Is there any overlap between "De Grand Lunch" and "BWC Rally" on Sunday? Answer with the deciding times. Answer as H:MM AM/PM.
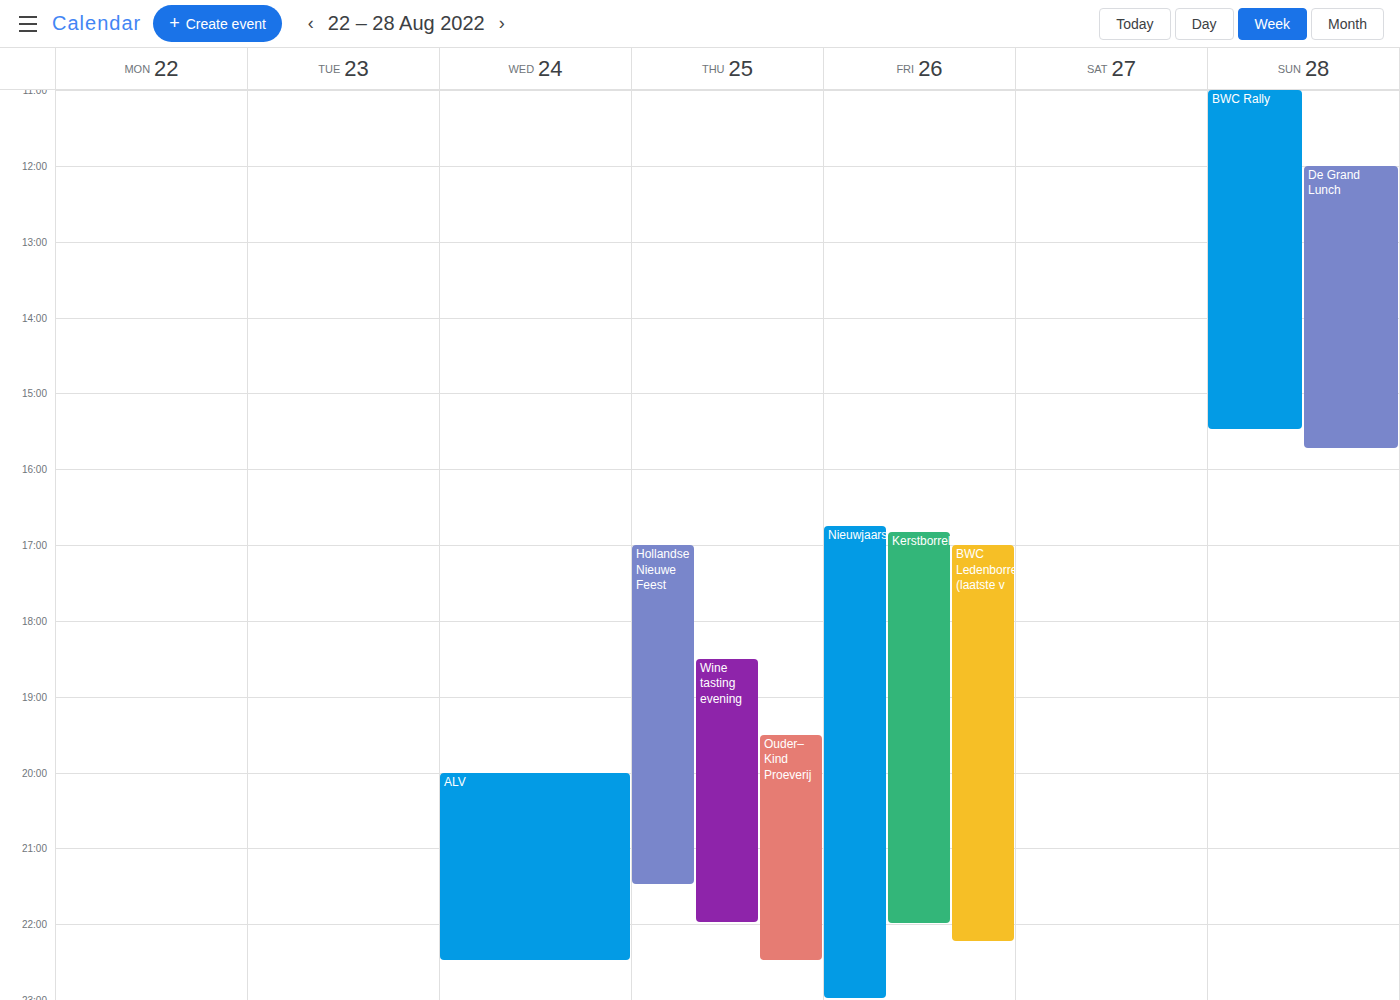
"De Grand Lunch" starts at 12:00 PM, before "BWC Rally" ends at 3:30 PM -- they overlap.